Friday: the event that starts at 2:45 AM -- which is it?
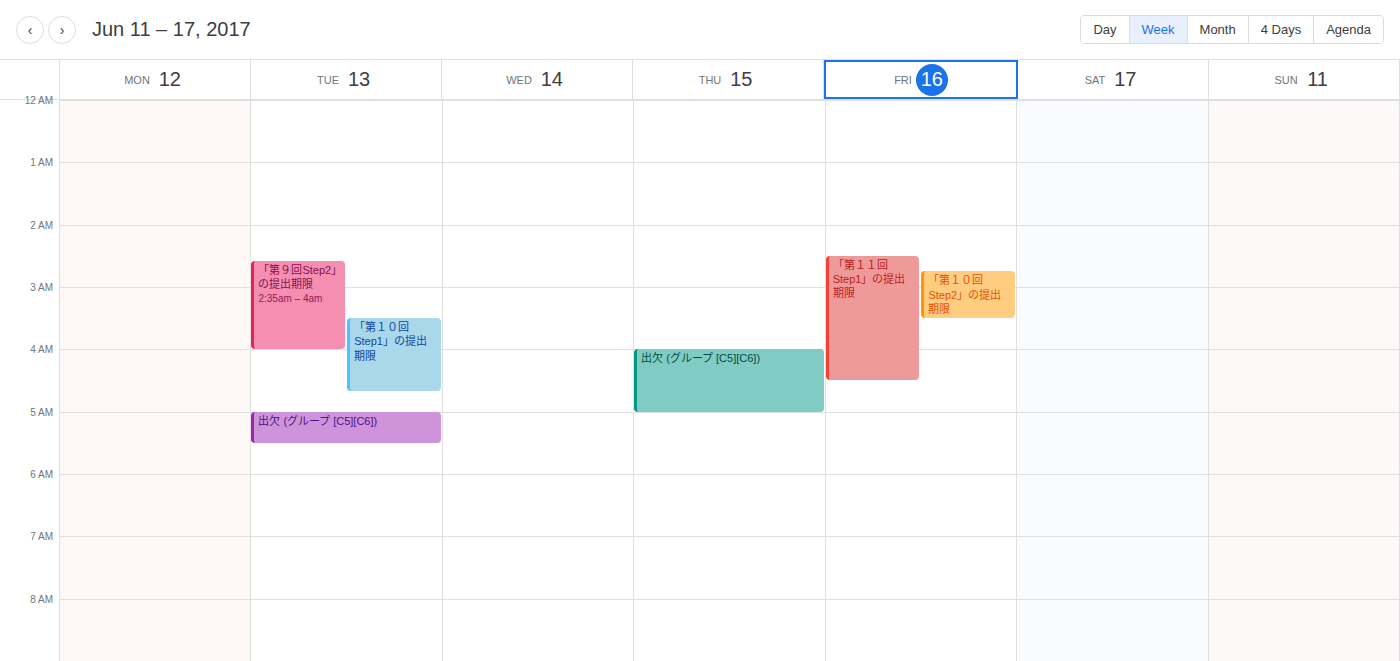
"「第１０回Step2」の提出期限"